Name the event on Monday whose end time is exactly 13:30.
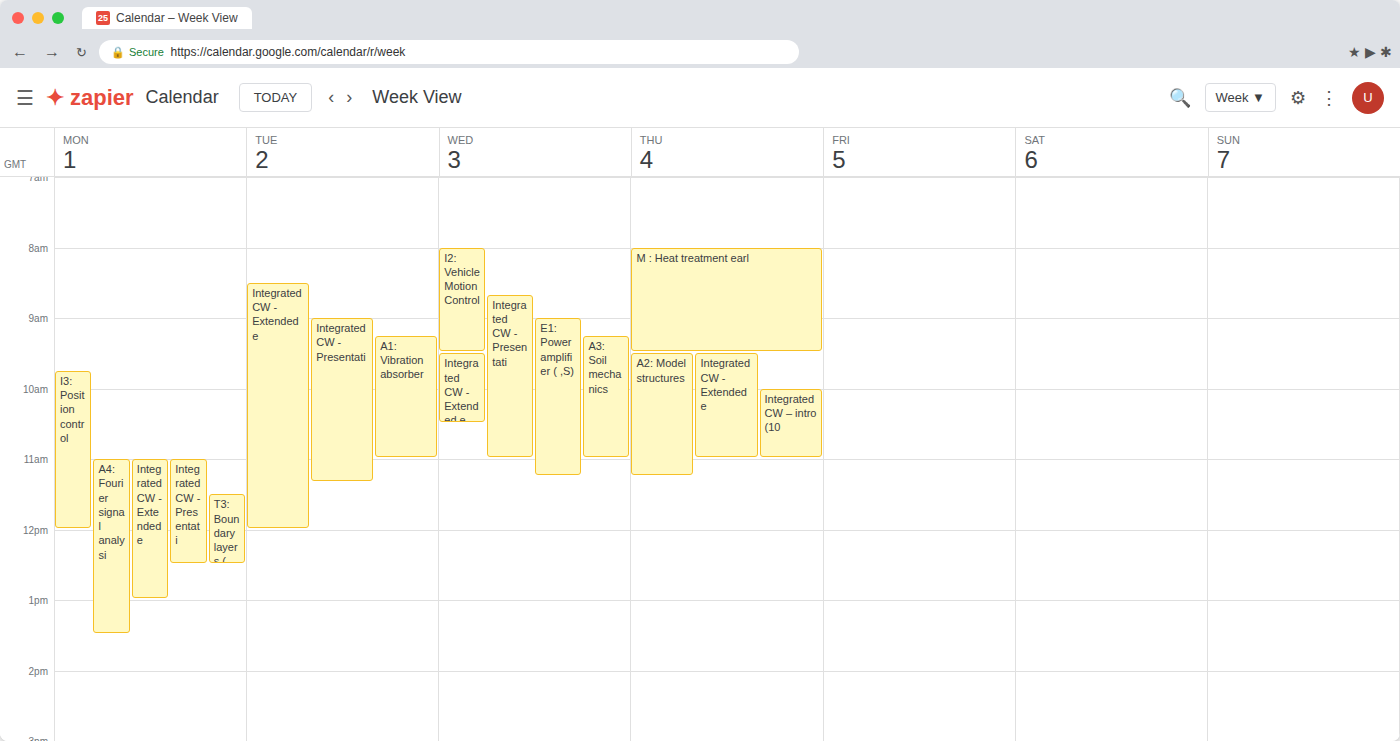
"A4: Fourier signal analysi"